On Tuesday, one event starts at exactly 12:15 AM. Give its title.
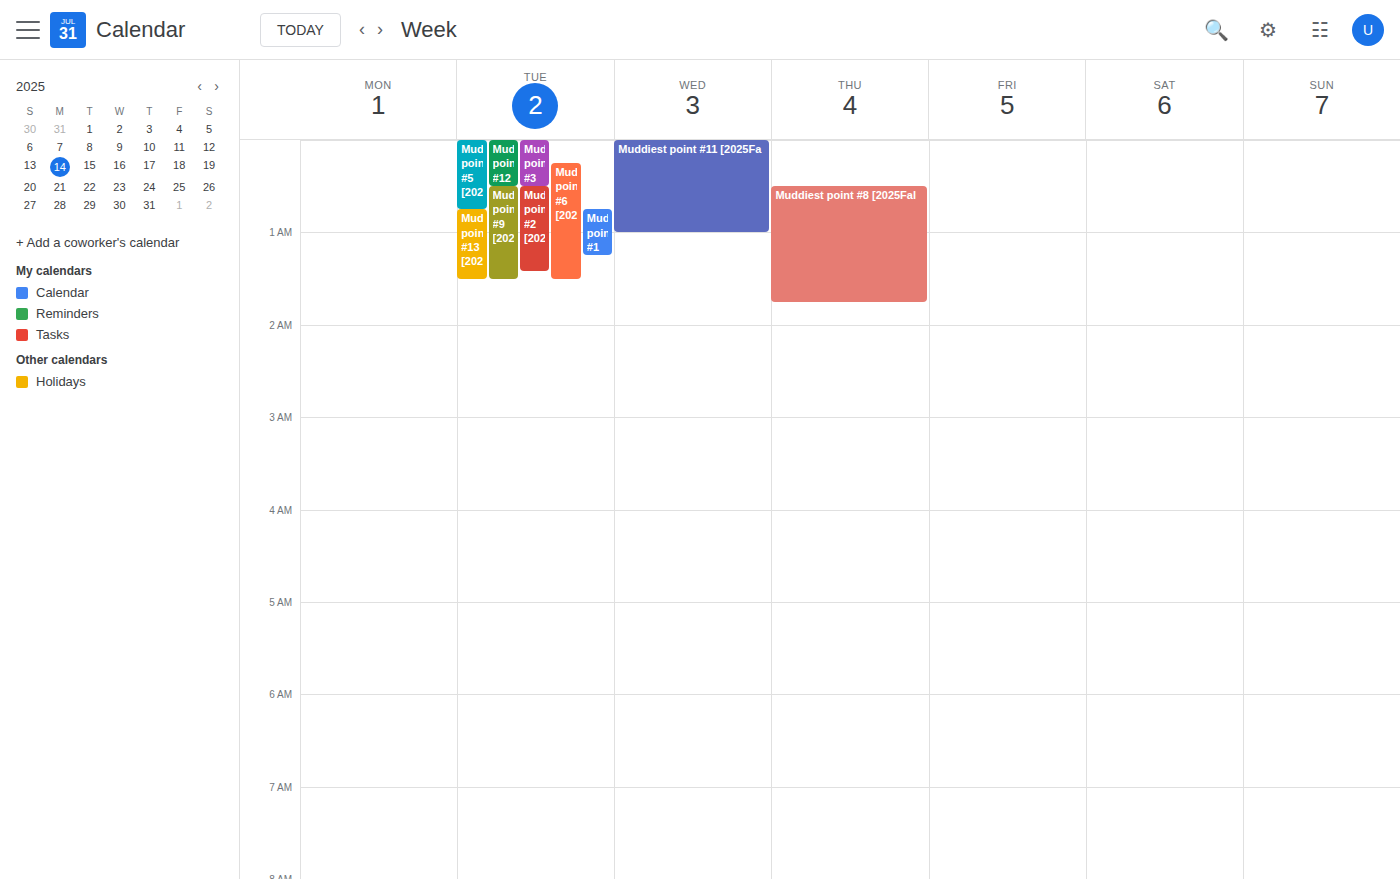
"Muddiest point #6 [2025Fal"